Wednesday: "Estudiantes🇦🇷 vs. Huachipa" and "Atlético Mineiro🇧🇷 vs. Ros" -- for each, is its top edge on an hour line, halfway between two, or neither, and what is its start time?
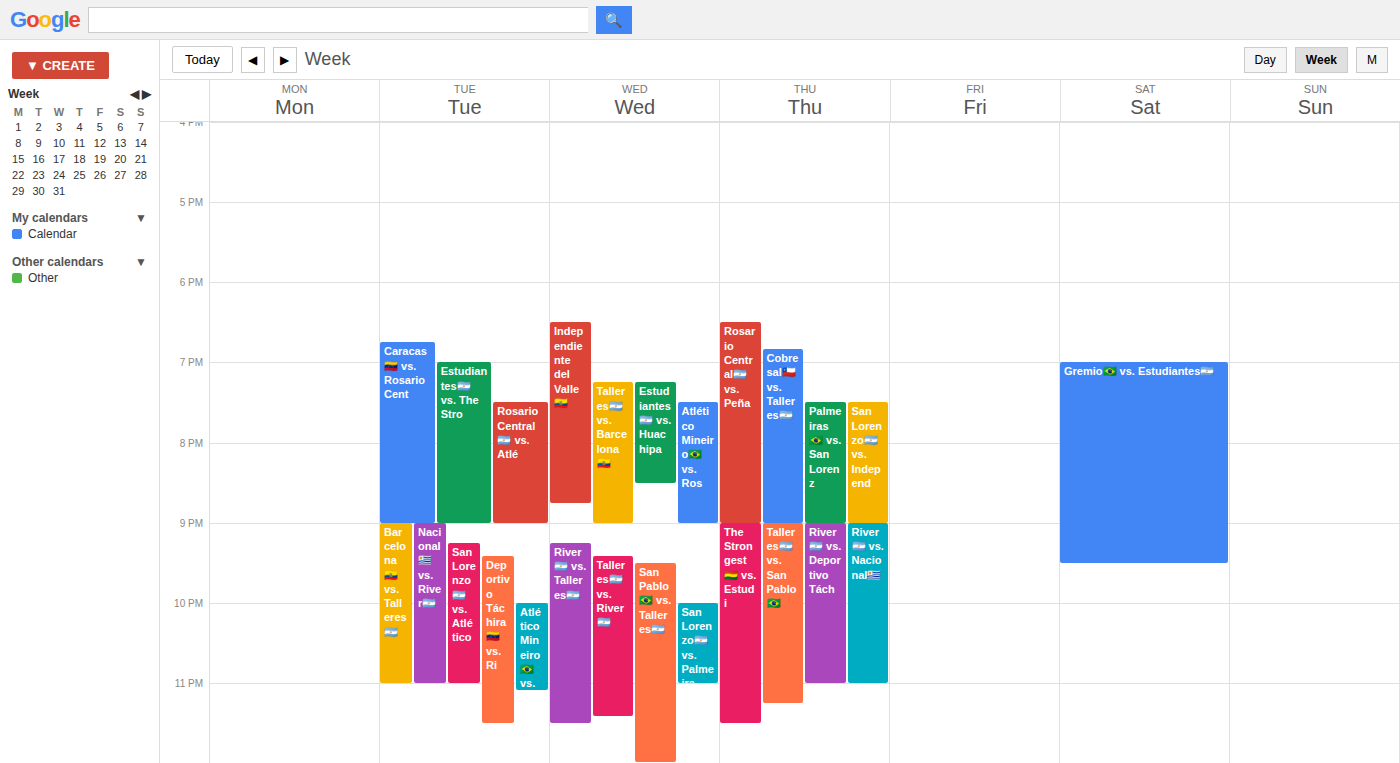
"Estudiantes🇦🇷 vs. Huachipa": 7:15 PM, neither: a quarter of the way from the 7 PM line to the 8 PM line. "Atlético Mineiro🇧🇷 vs. Ros": 7:30 PM, halfway between the 7 PM and 8 PM lines.